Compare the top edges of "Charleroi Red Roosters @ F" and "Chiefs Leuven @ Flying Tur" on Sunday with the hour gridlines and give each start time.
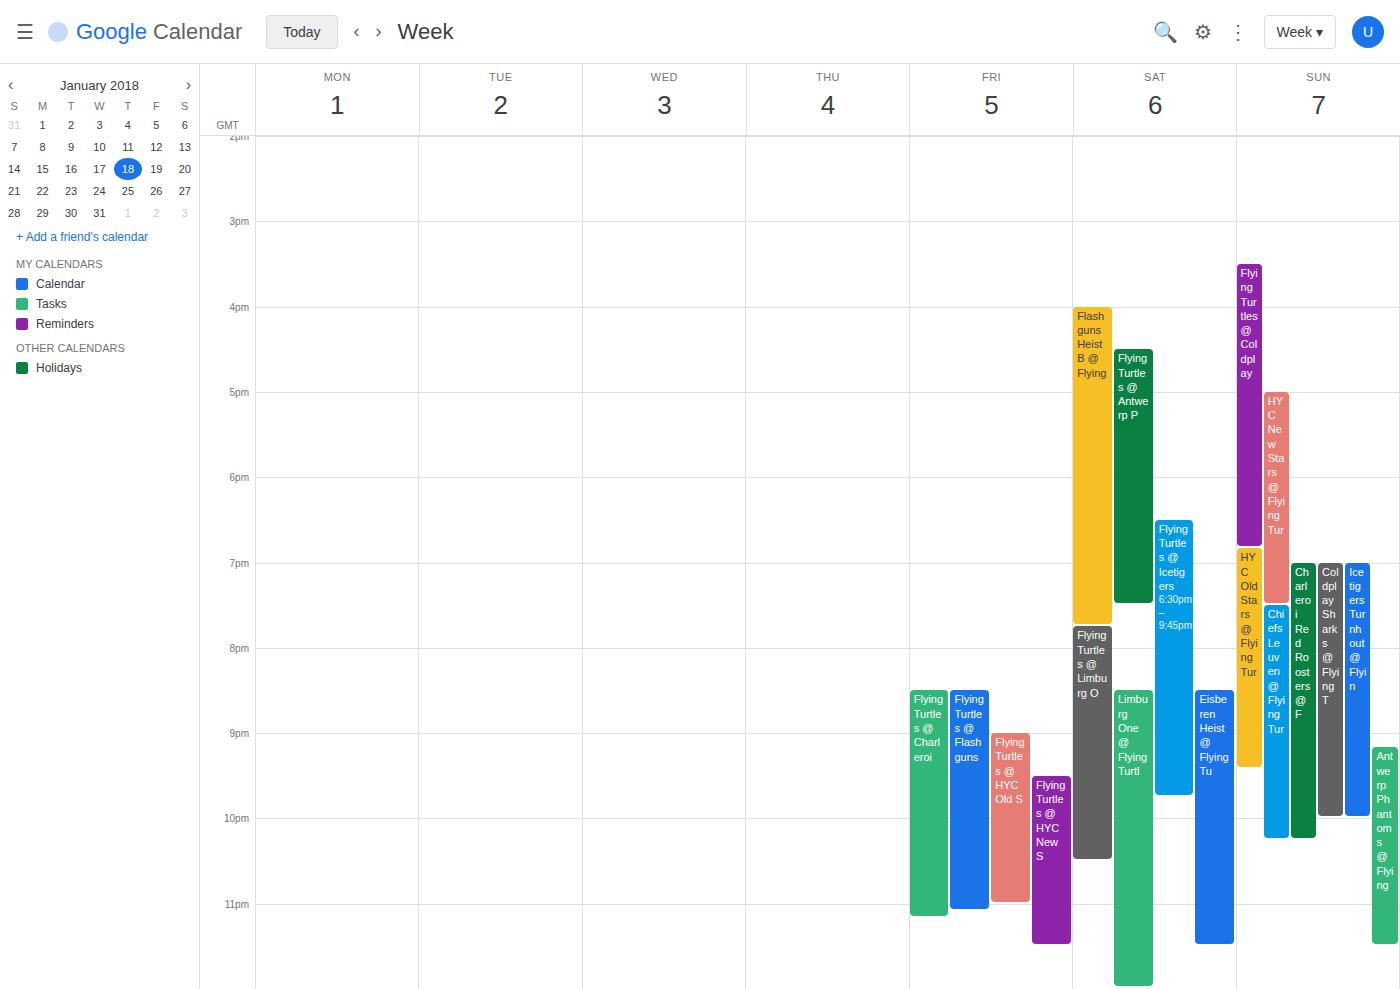
"Charleroi Red Roosters @ F": 7:00 PM, exactly on the 7 PM line. "Chiefs Leuven @ Flying Tur": 7:30 PM, halfway between the 7 PM and 8 PM lines.